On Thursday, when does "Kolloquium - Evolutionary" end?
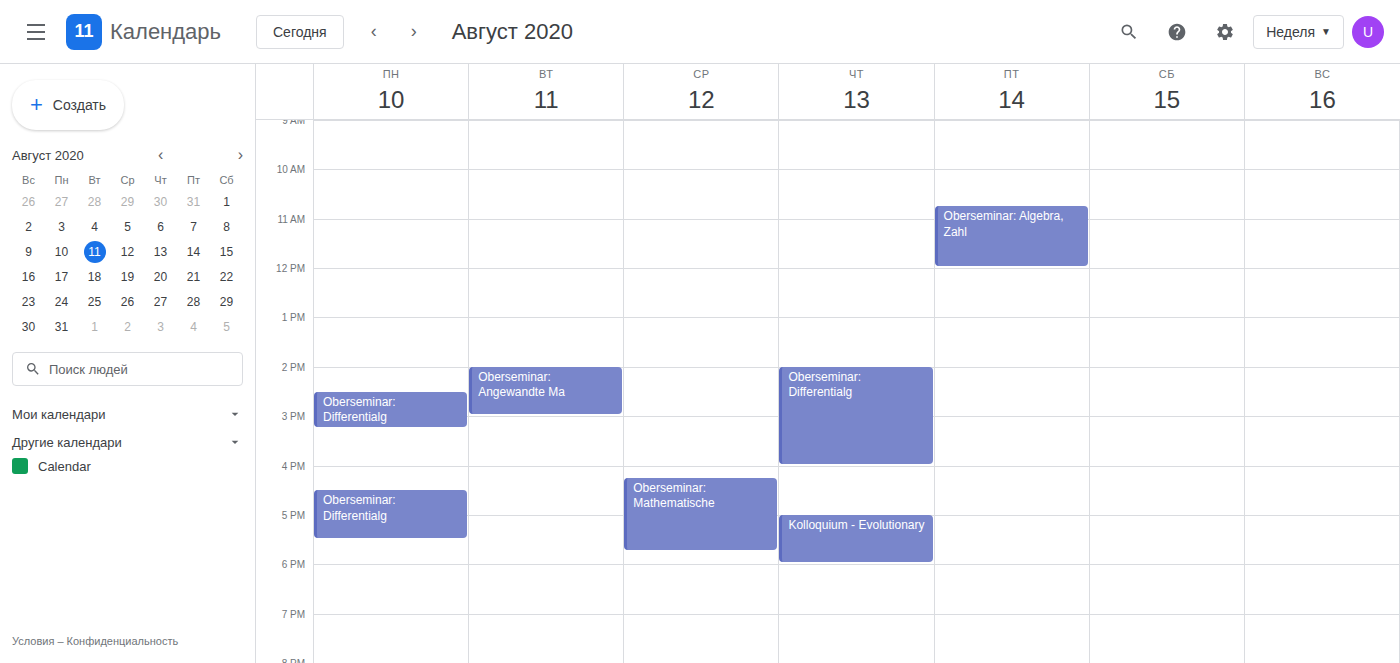
6:00 PM